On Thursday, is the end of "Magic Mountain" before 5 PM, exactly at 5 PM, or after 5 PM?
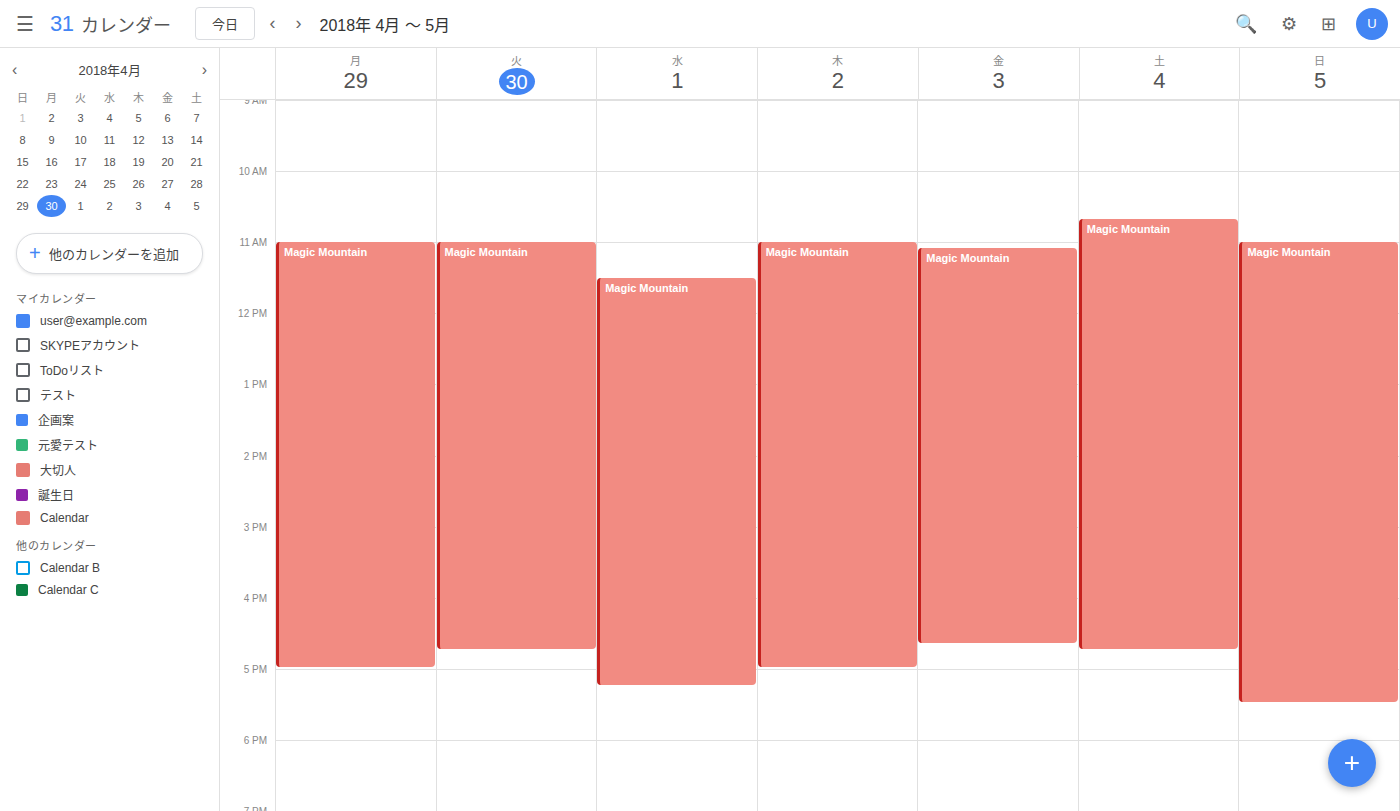
5:00 PM -- exactly at 5 PM, on the 5 PM line.